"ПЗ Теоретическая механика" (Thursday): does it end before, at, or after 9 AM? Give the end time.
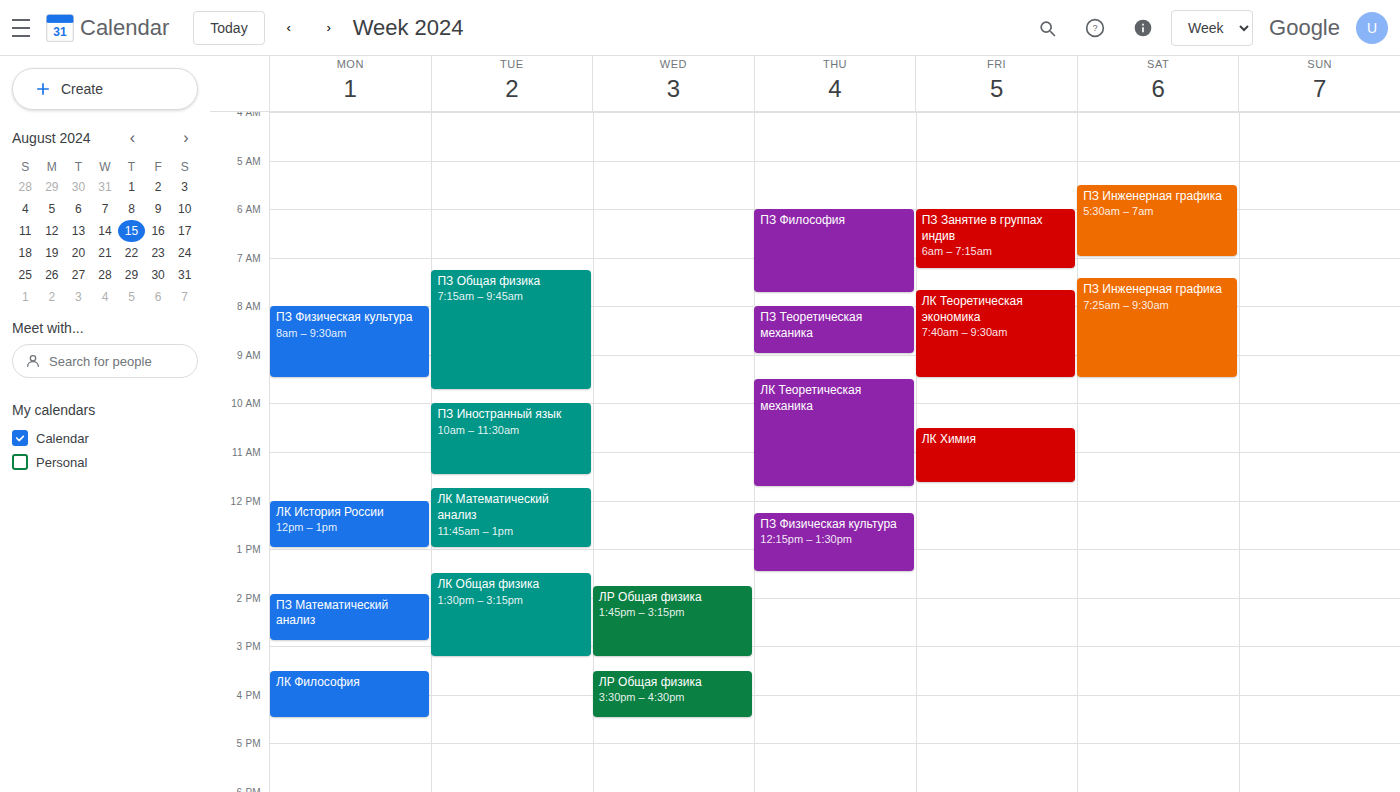
9:00 AM -- exactly at 9 AM, on the 9 AM line.